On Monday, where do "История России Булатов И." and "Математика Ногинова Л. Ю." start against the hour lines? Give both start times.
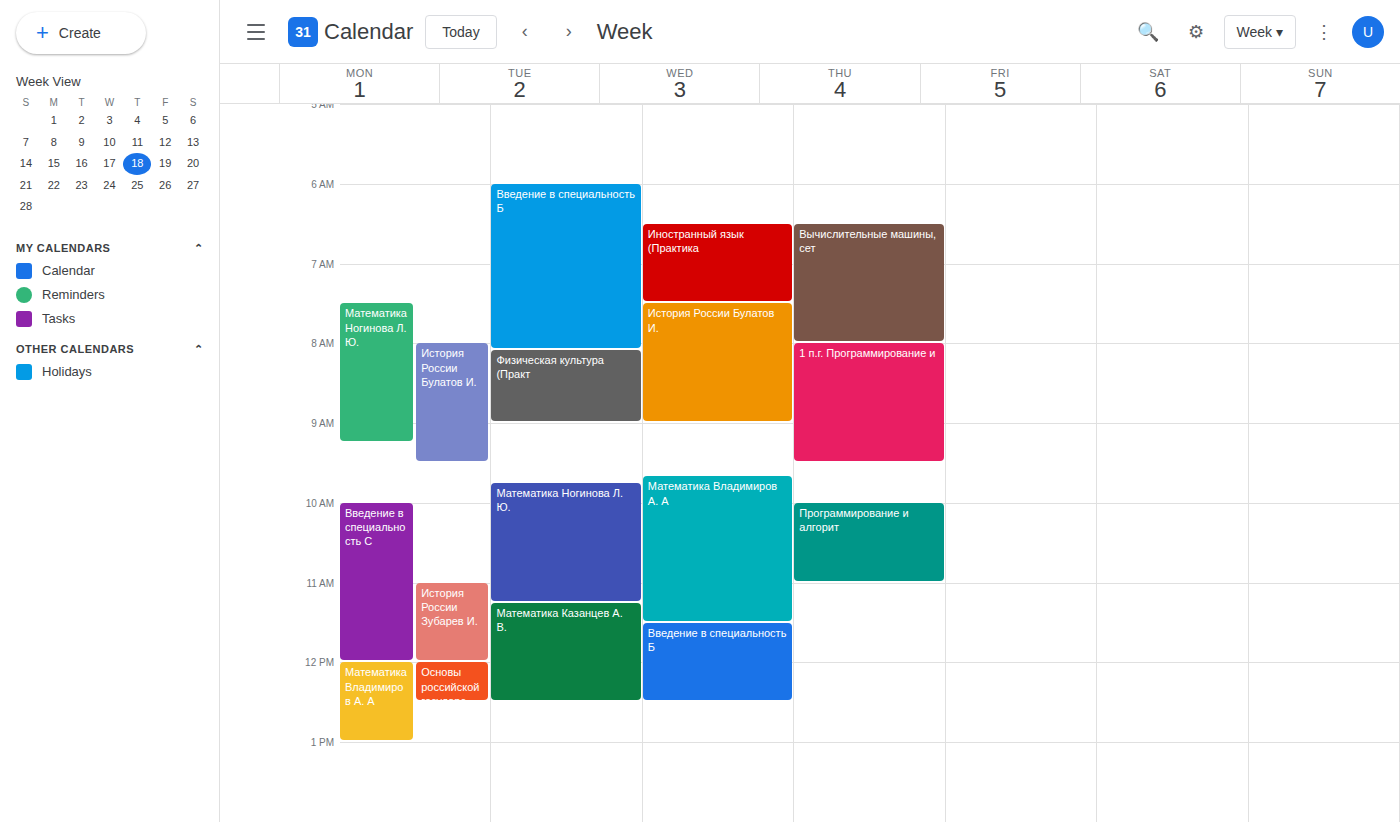
"История России Булатов И.": 8:00 AM, exactly on the 8 AM line. "Математика Ногинова Л. Ю.": 7:30 AM, halfway between the 7 AM and 8 AM lines.